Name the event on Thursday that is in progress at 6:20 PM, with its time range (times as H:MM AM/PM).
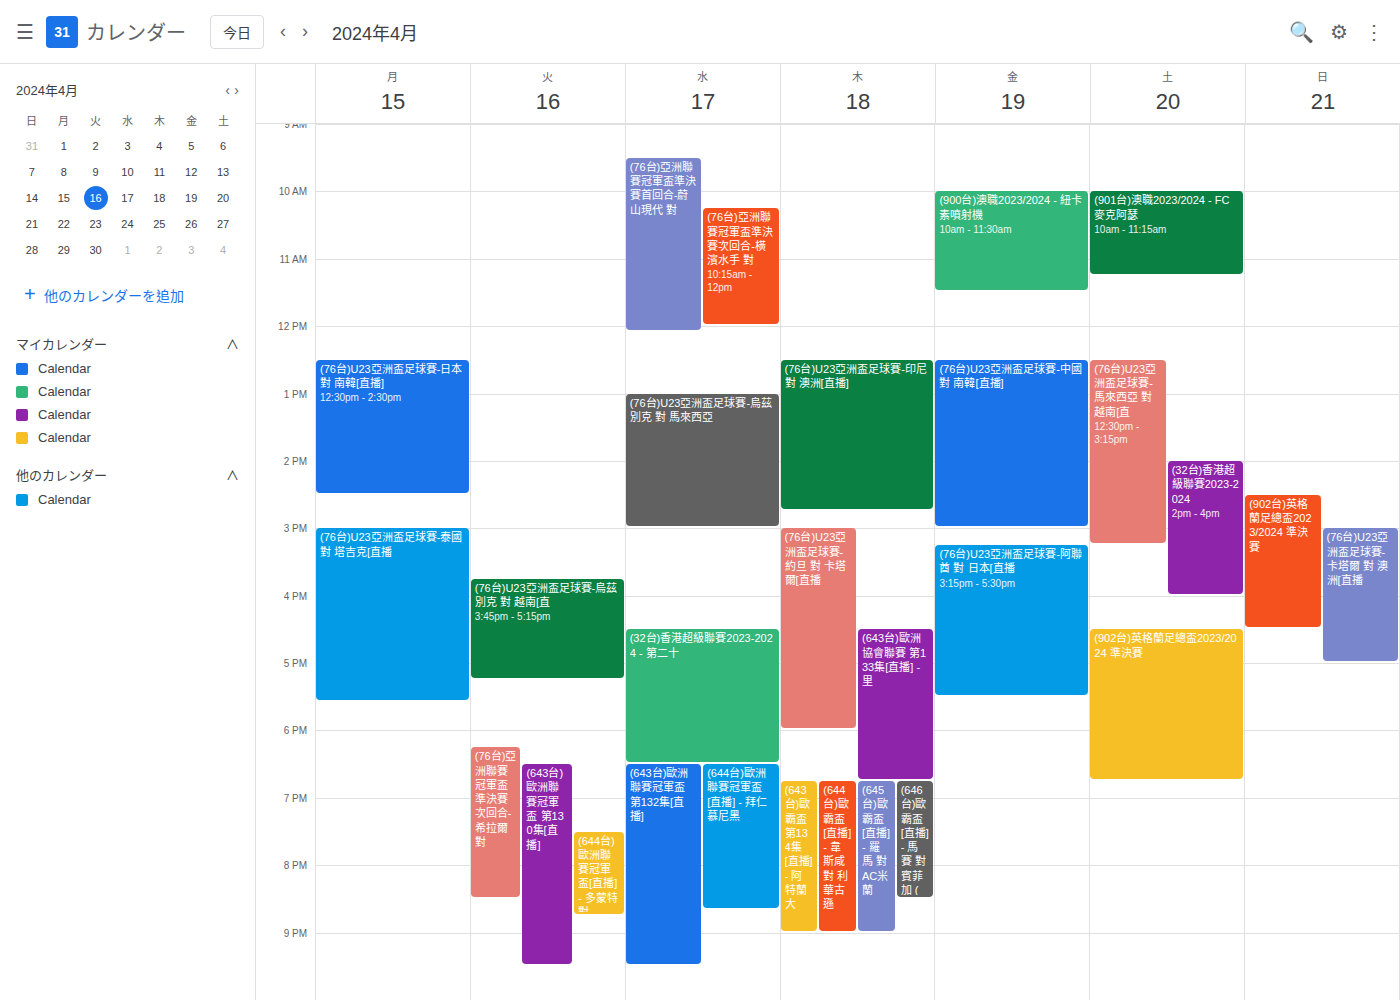
"(643台)歐洲協會聯賽 第133集[直播] - 里", 4:30 PM to 6:45 PM